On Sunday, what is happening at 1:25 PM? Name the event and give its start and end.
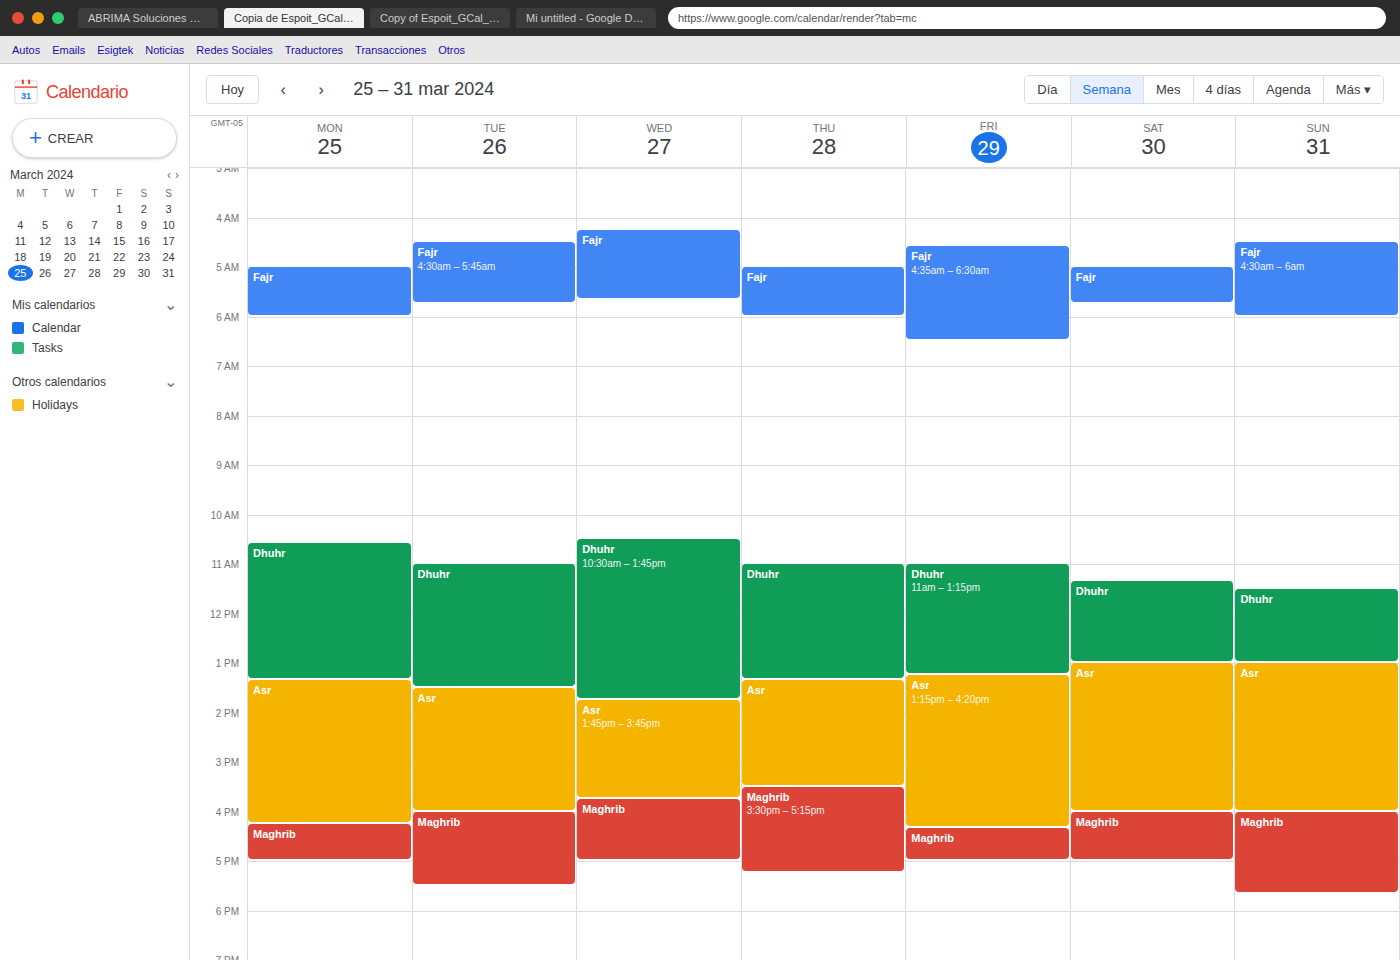
"Asr", 1:00 PM to 4:00 PM